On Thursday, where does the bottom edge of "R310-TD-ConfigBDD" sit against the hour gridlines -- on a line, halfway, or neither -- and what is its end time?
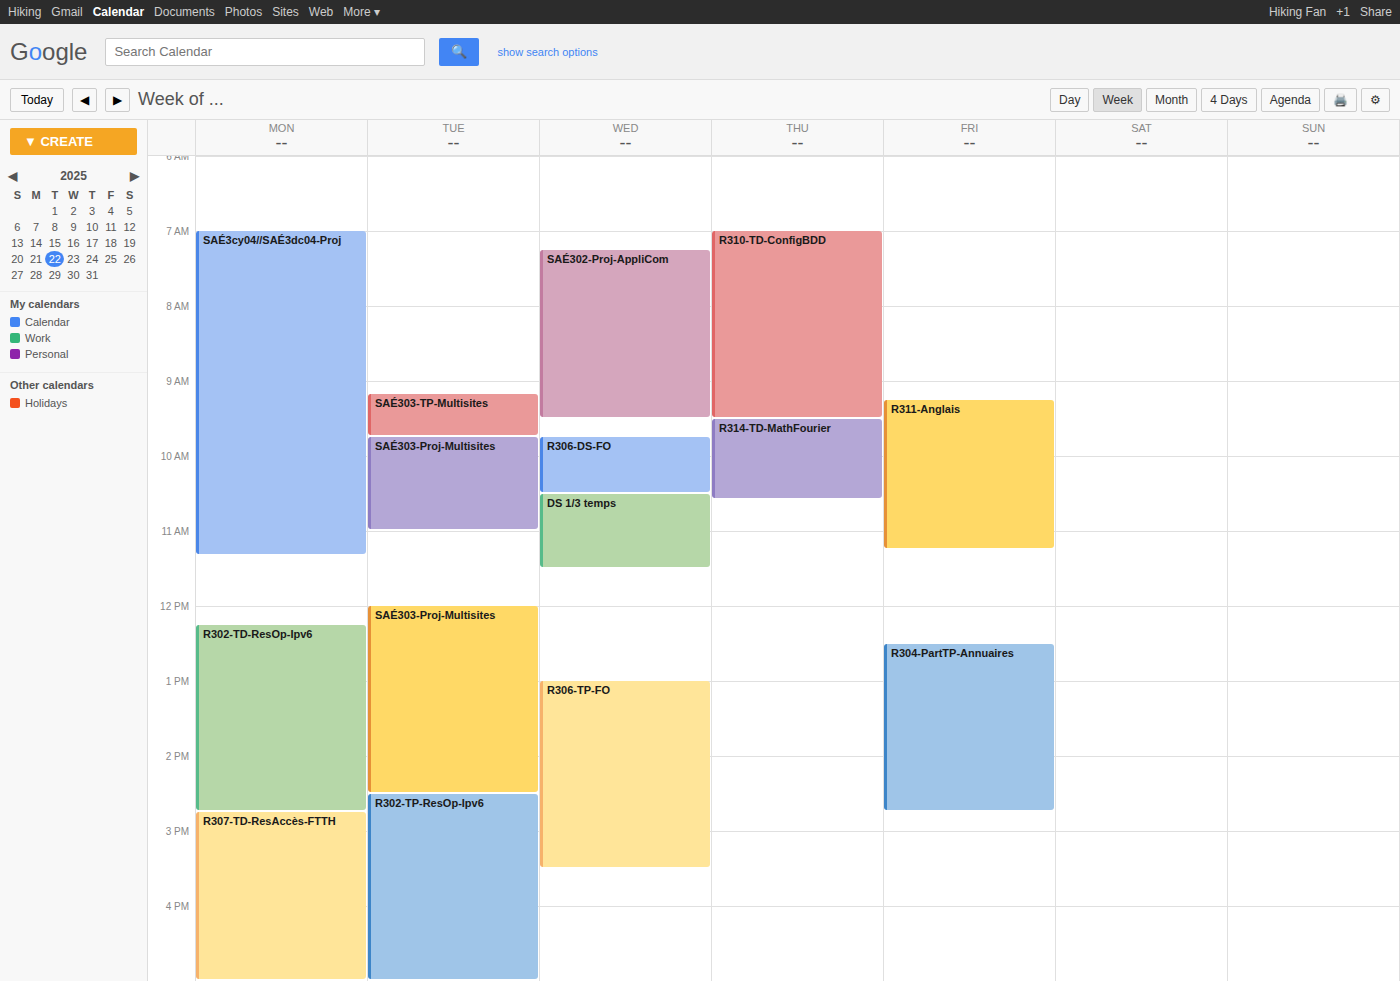
9:30 AM -- halfway between the 9 AM and 10 AM lines.